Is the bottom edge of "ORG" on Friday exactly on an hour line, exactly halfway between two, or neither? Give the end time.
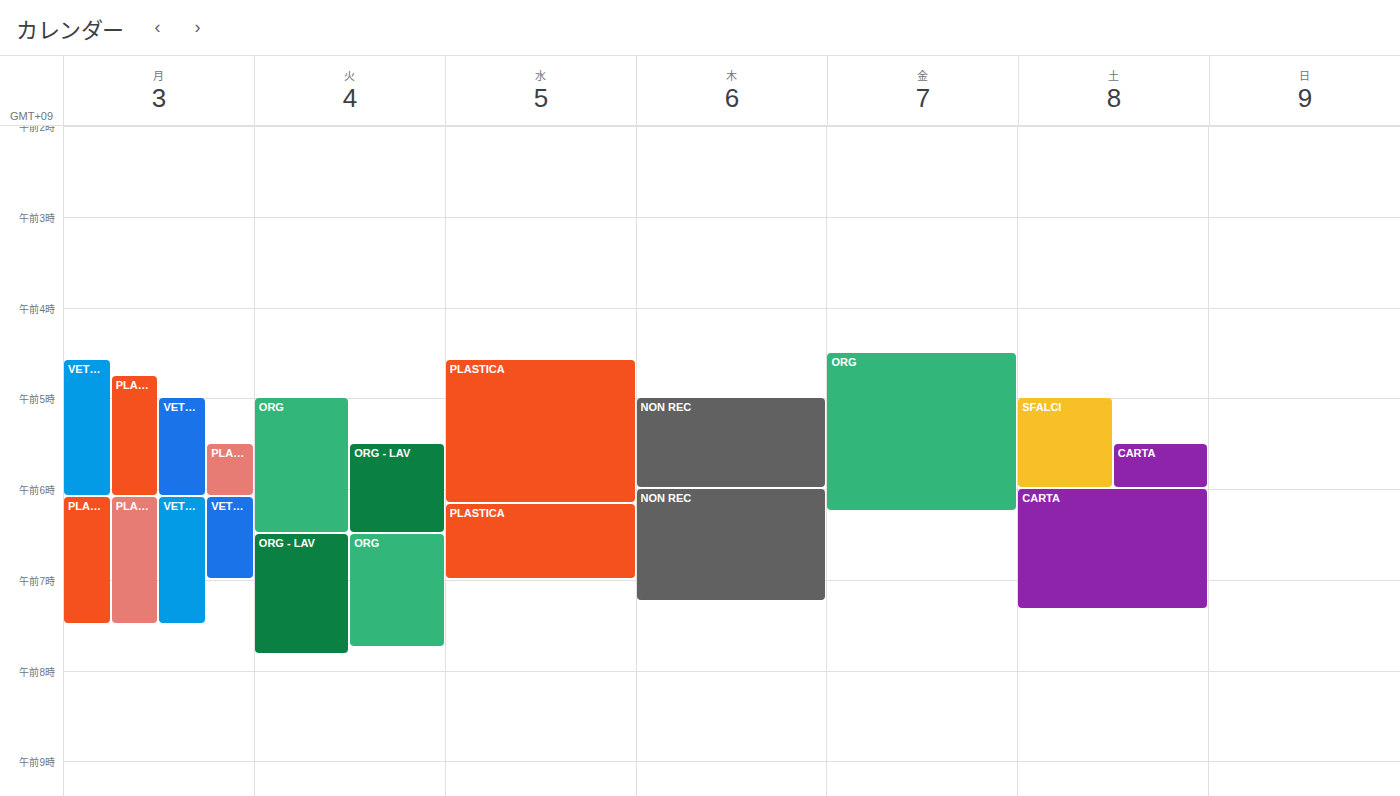
6:15 AM -- neither: a quarter of the way from the 6 AM line to the 7 AM line.